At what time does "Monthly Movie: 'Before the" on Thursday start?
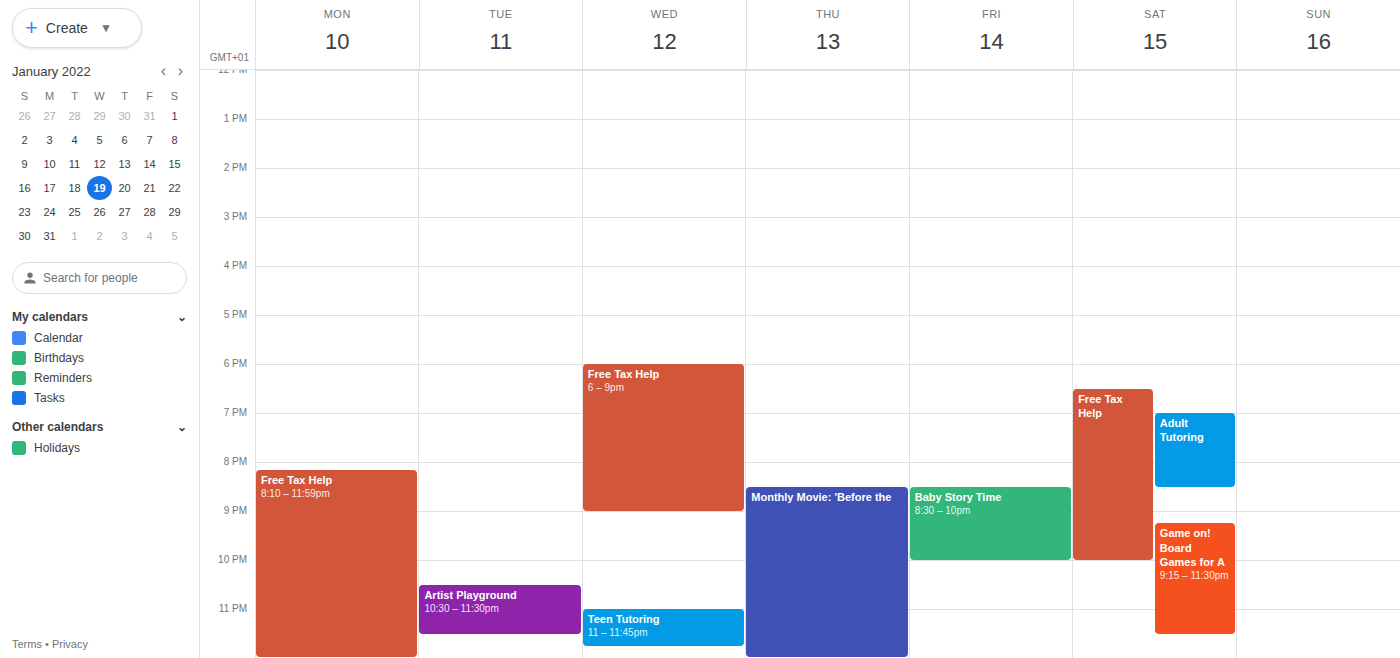
8:30 PM